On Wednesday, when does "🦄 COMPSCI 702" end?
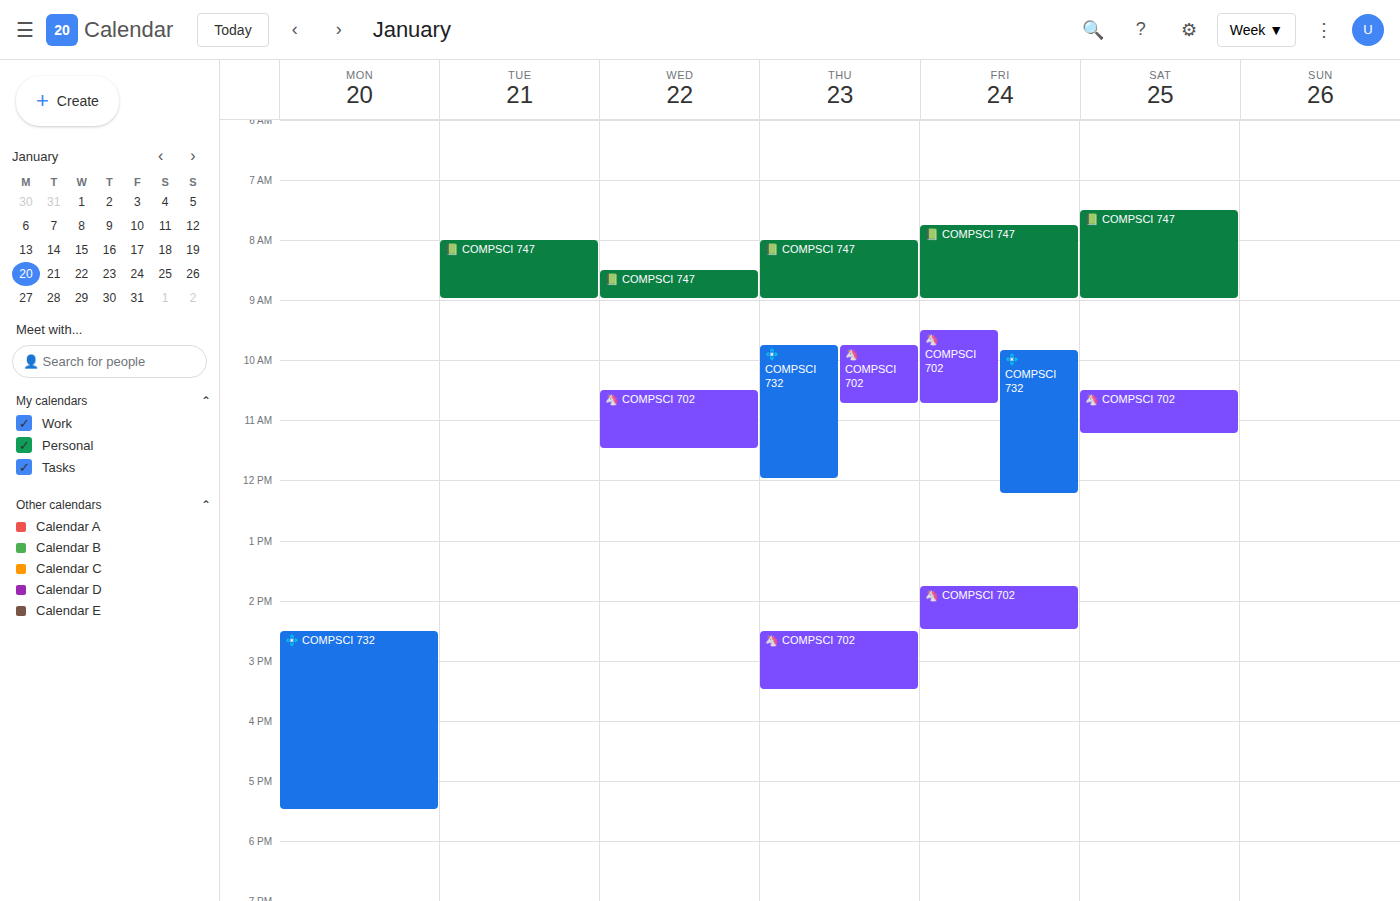
11:30 AM